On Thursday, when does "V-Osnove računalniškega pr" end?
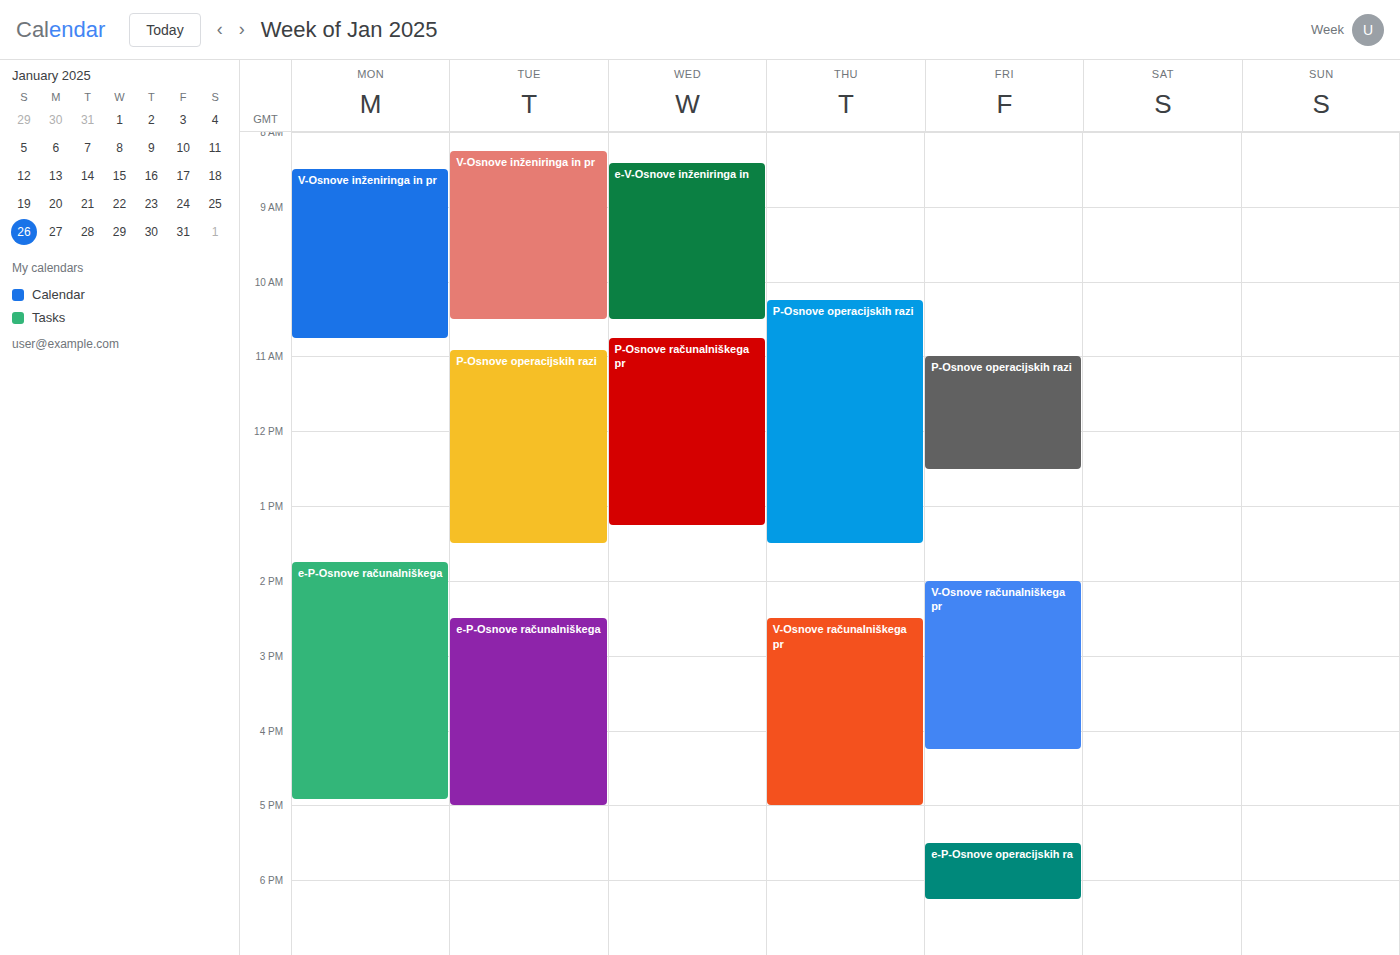
5:00 PM